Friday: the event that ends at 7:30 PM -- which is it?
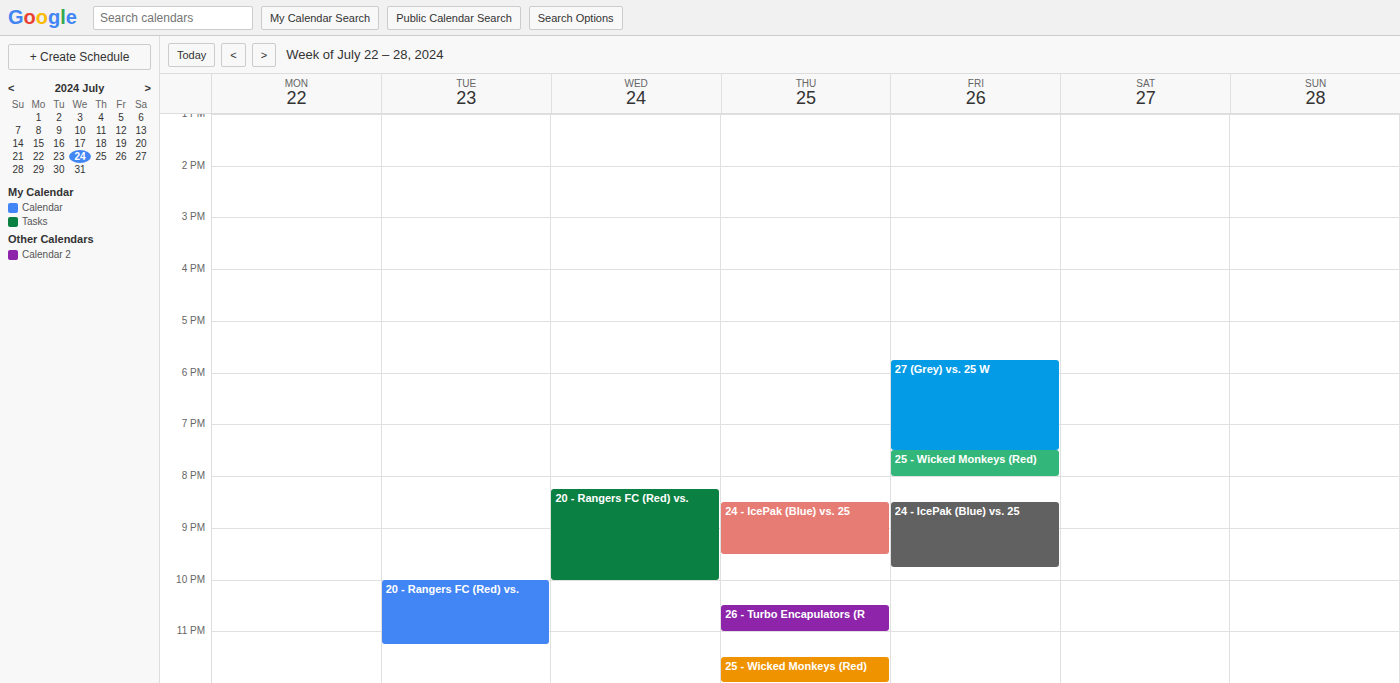
"27 (Grey) vs. 25 W"